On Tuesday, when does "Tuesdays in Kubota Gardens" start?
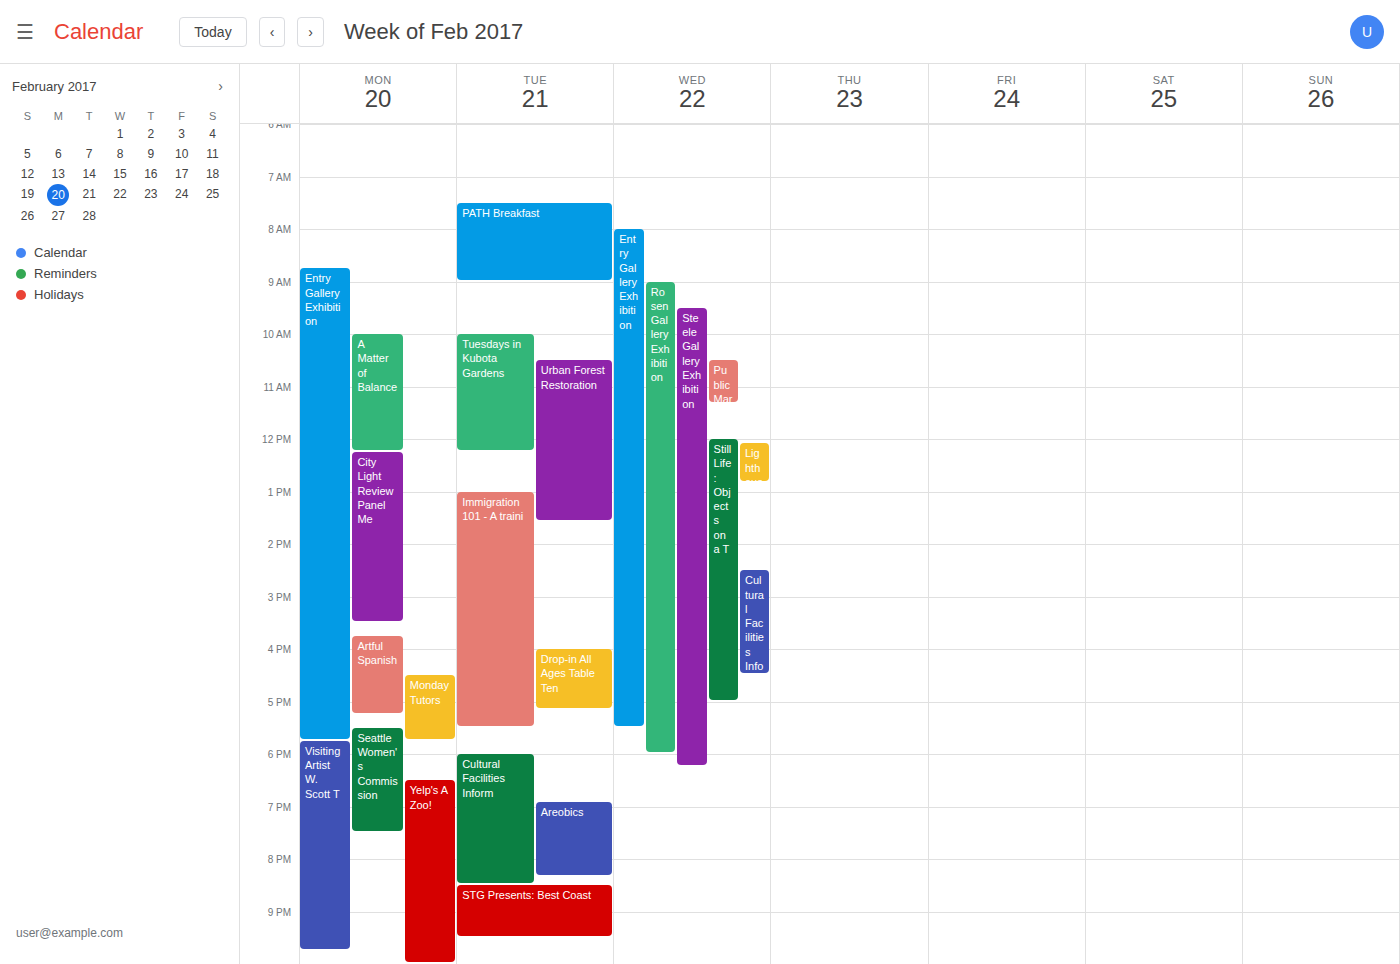
10:00 AM